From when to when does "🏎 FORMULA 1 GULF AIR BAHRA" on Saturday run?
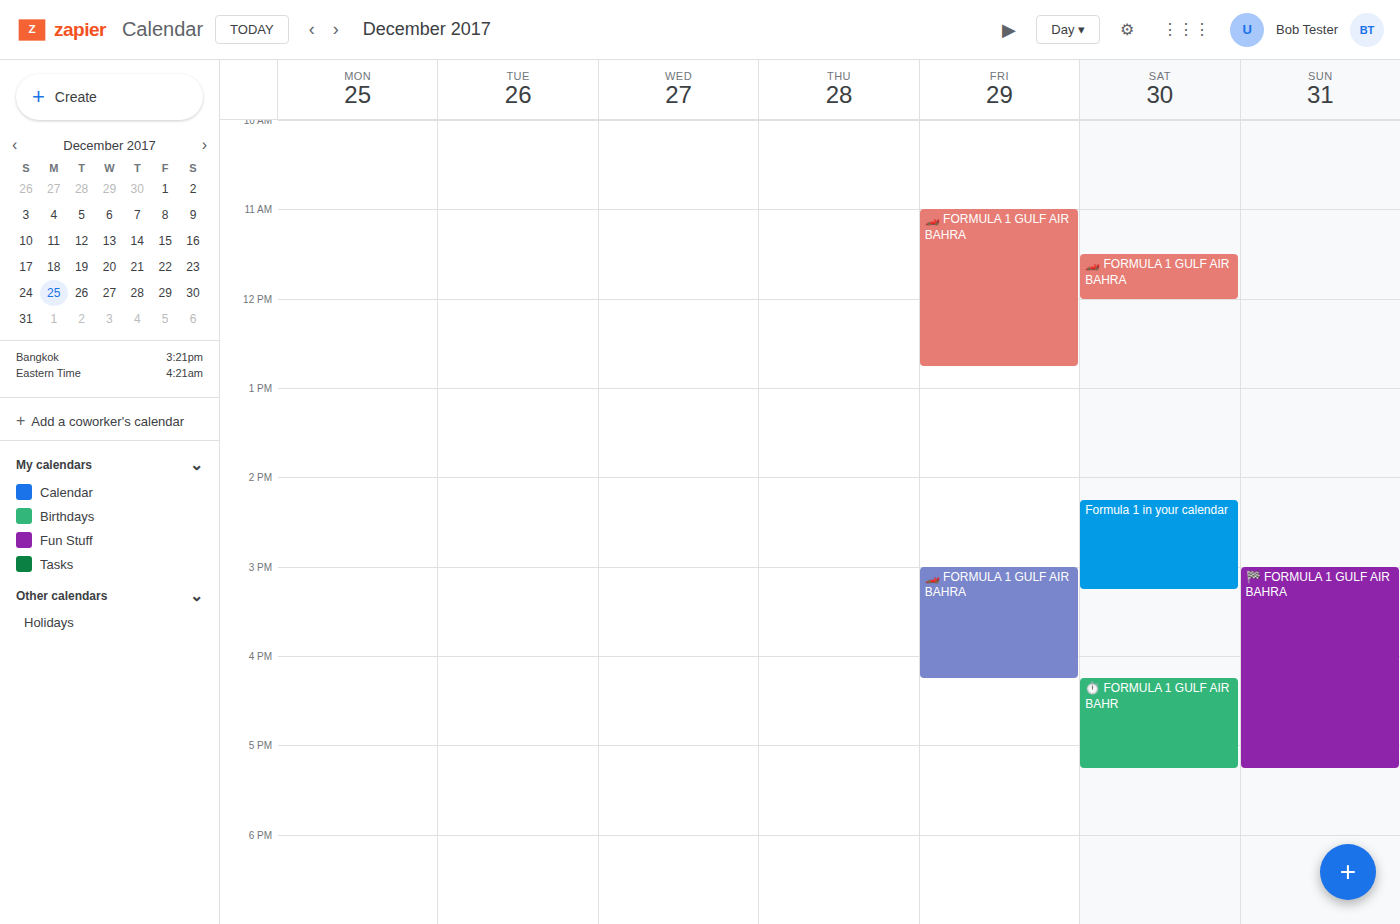
11:30 AM to 12:00 PM